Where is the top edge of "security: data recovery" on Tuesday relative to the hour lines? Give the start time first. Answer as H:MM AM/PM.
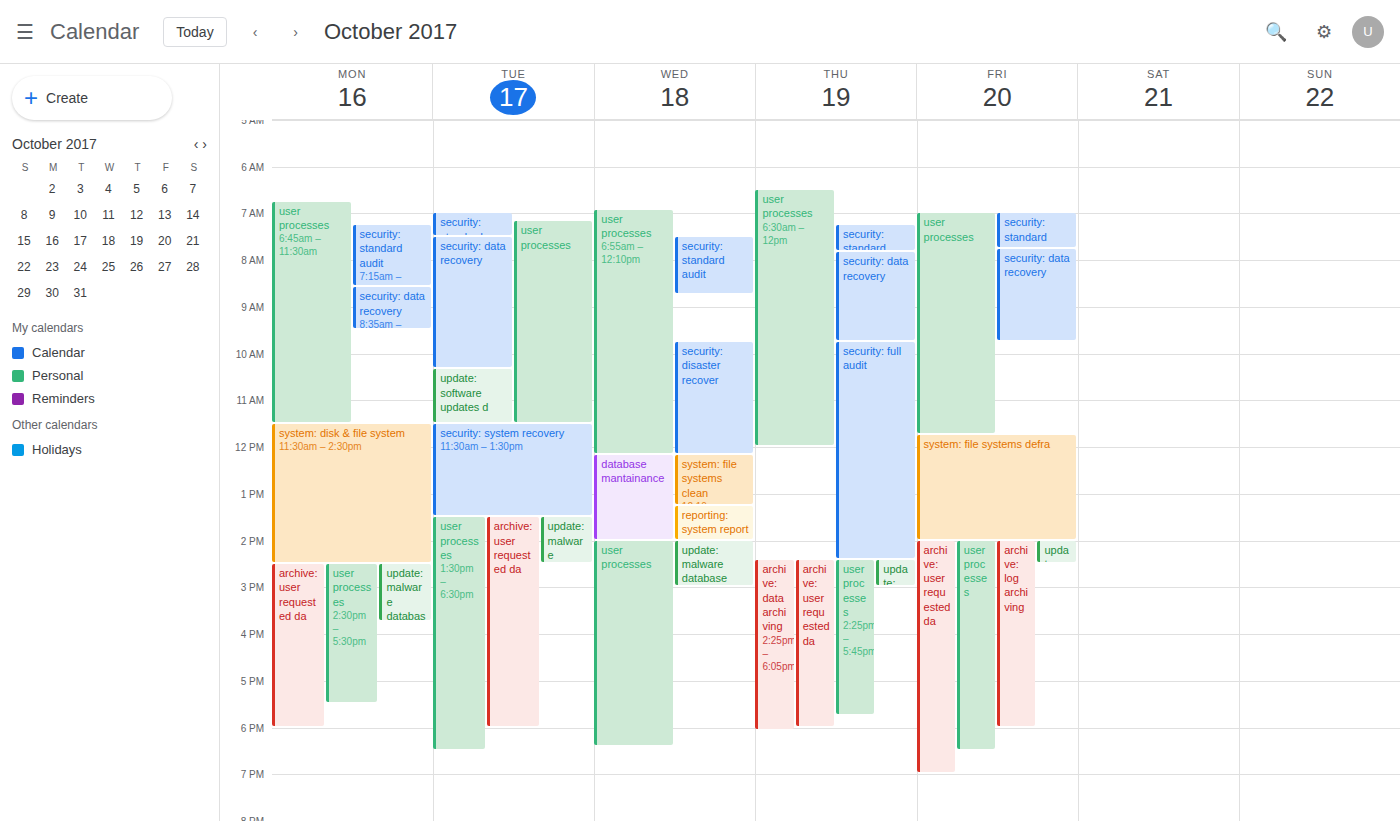
7:30 AM -- halfway between the 7 AM and 8 AM lines.